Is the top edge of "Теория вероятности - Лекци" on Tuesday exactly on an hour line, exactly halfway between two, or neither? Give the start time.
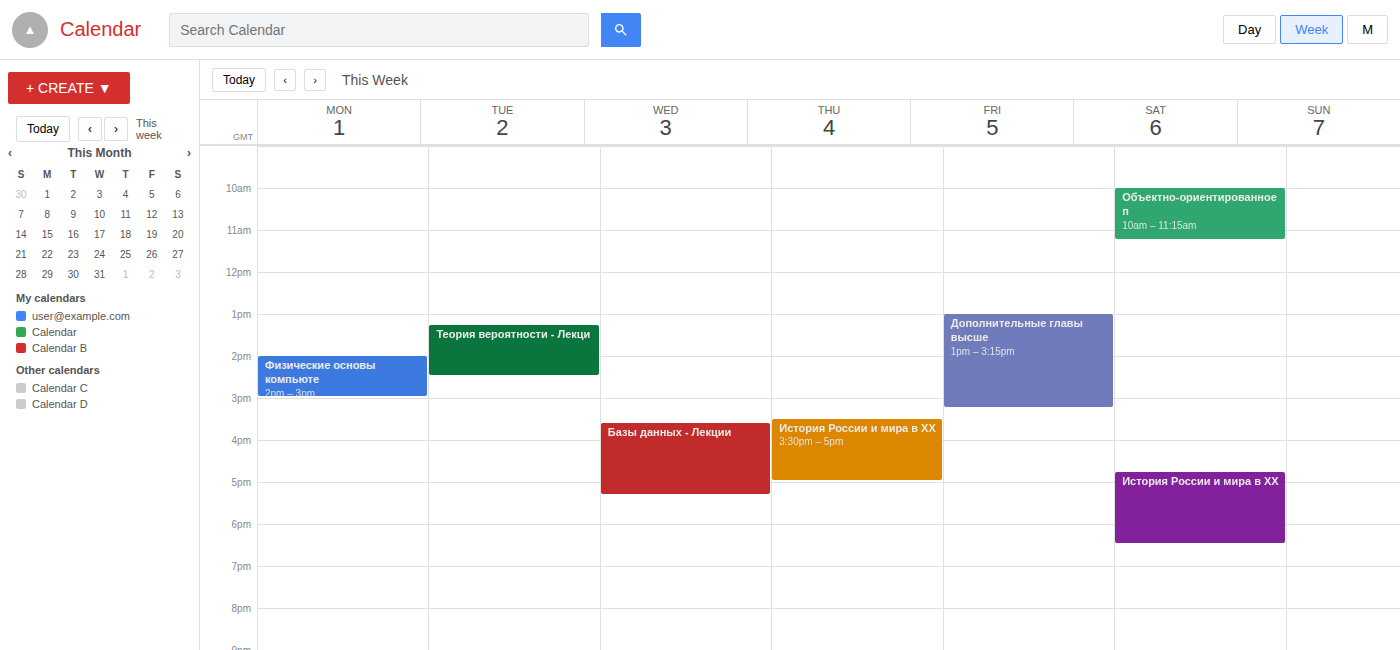
1:15 PM -- neither: a quarter of the way from the 1 PM line to the 2 PM line.